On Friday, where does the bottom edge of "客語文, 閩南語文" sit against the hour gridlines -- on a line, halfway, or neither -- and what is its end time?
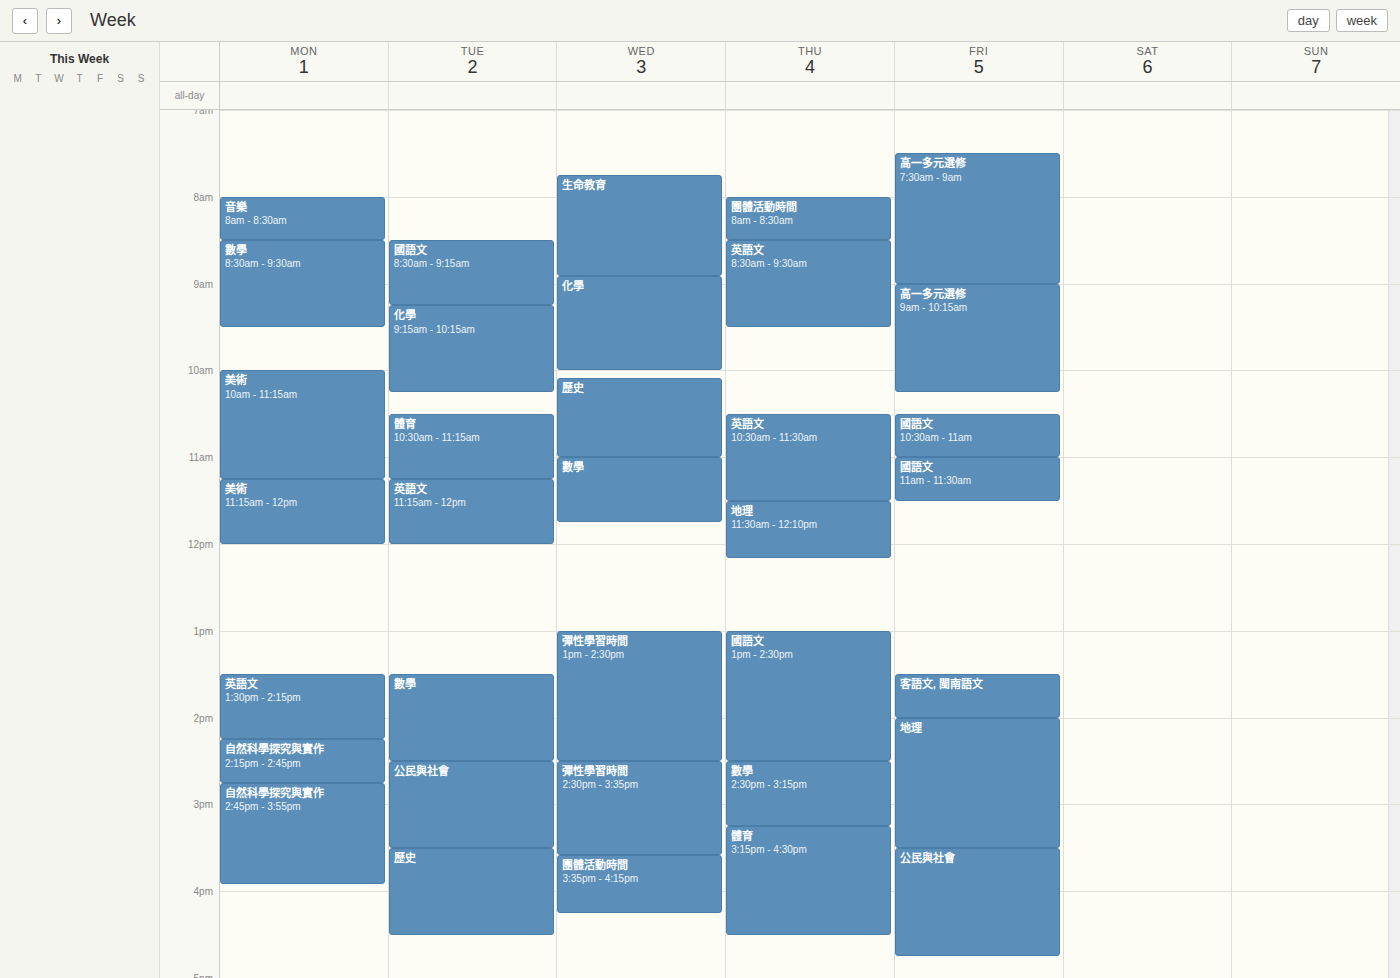
2:00 PM -- exactly on the 2 PM line.